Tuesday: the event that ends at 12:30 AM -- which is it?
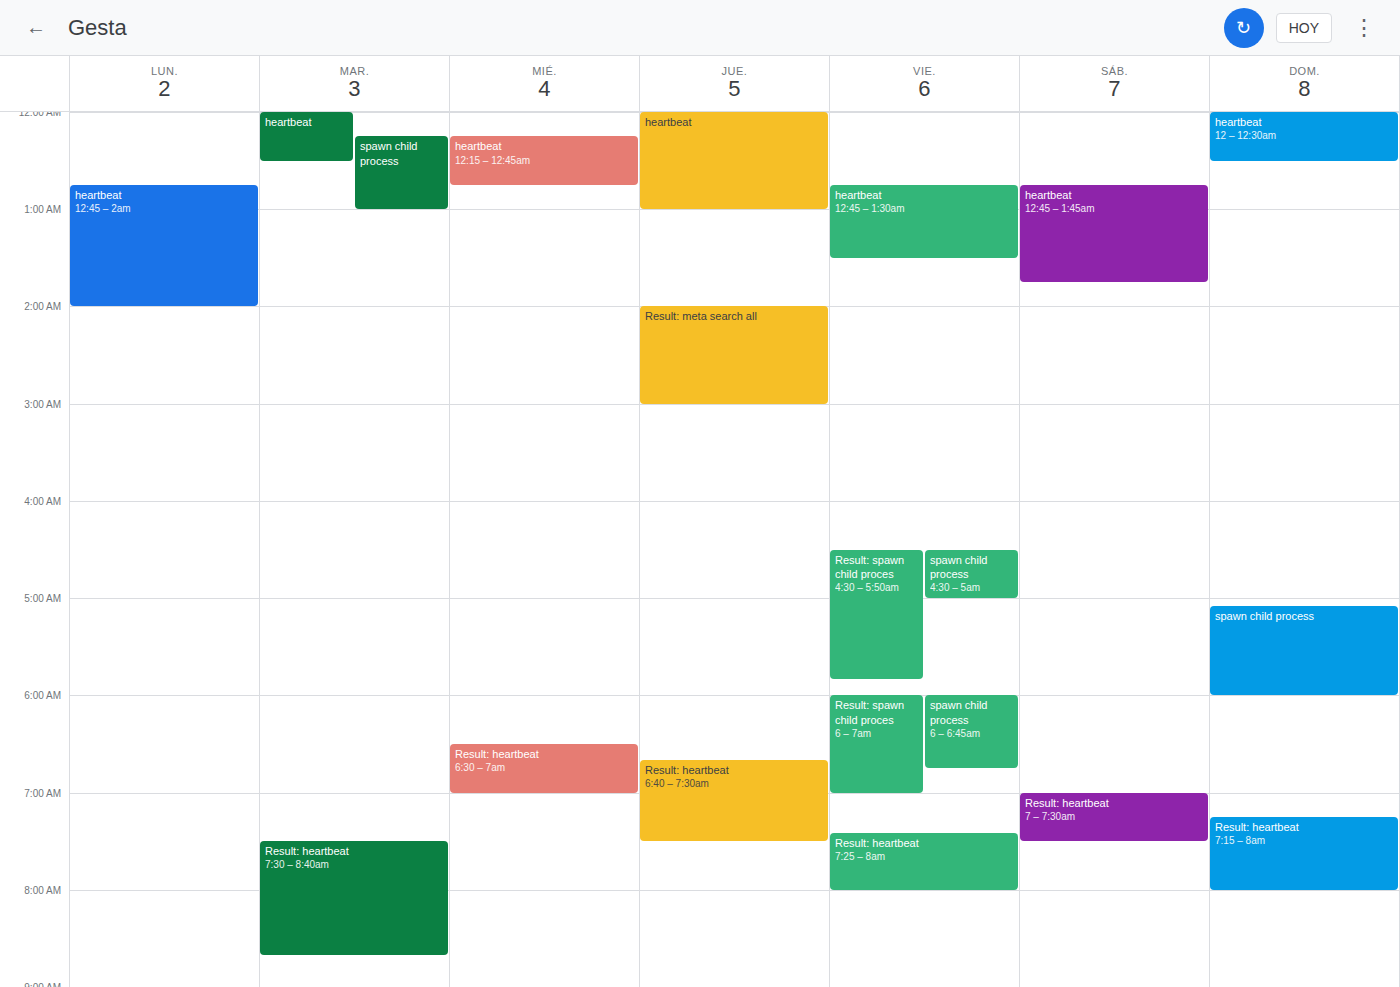
"heartbeat"